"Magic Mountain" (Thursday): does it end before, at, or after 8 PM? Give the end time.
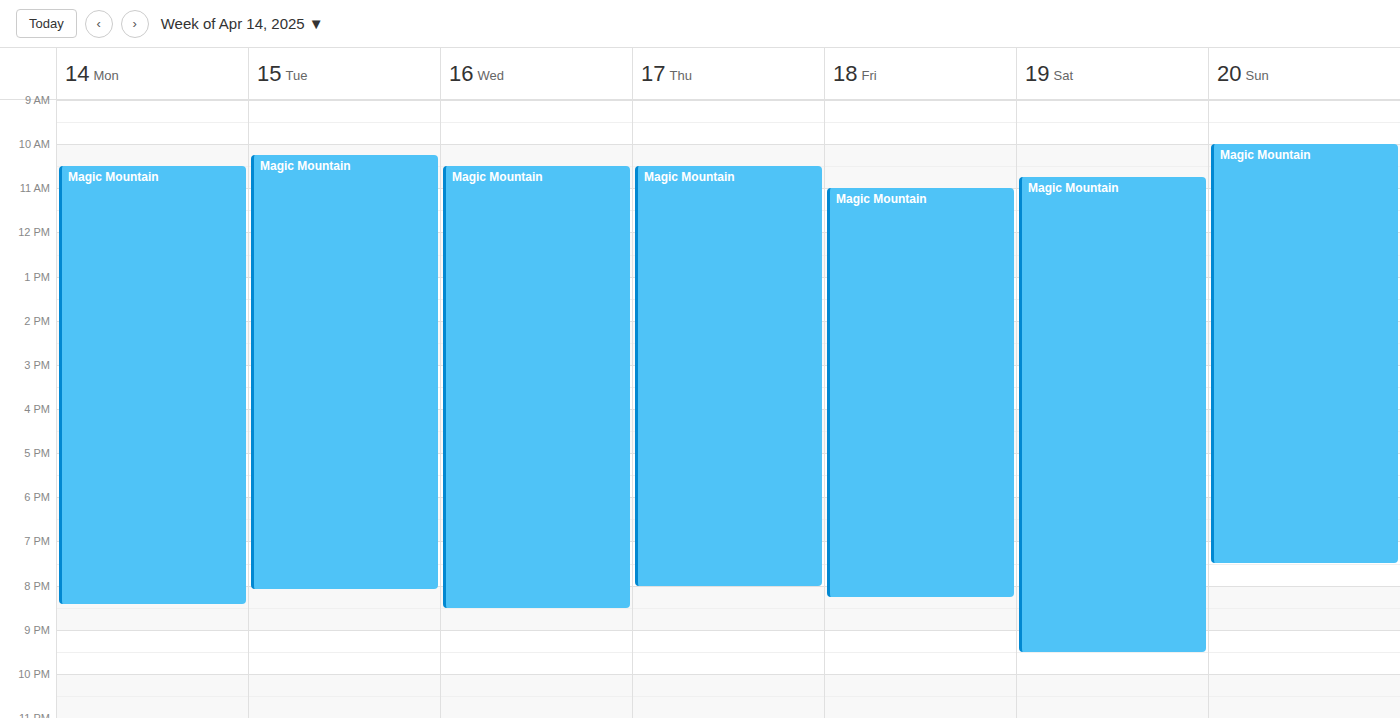
8:00 PM -- exactly at 8 PM, on the 8 PM line.